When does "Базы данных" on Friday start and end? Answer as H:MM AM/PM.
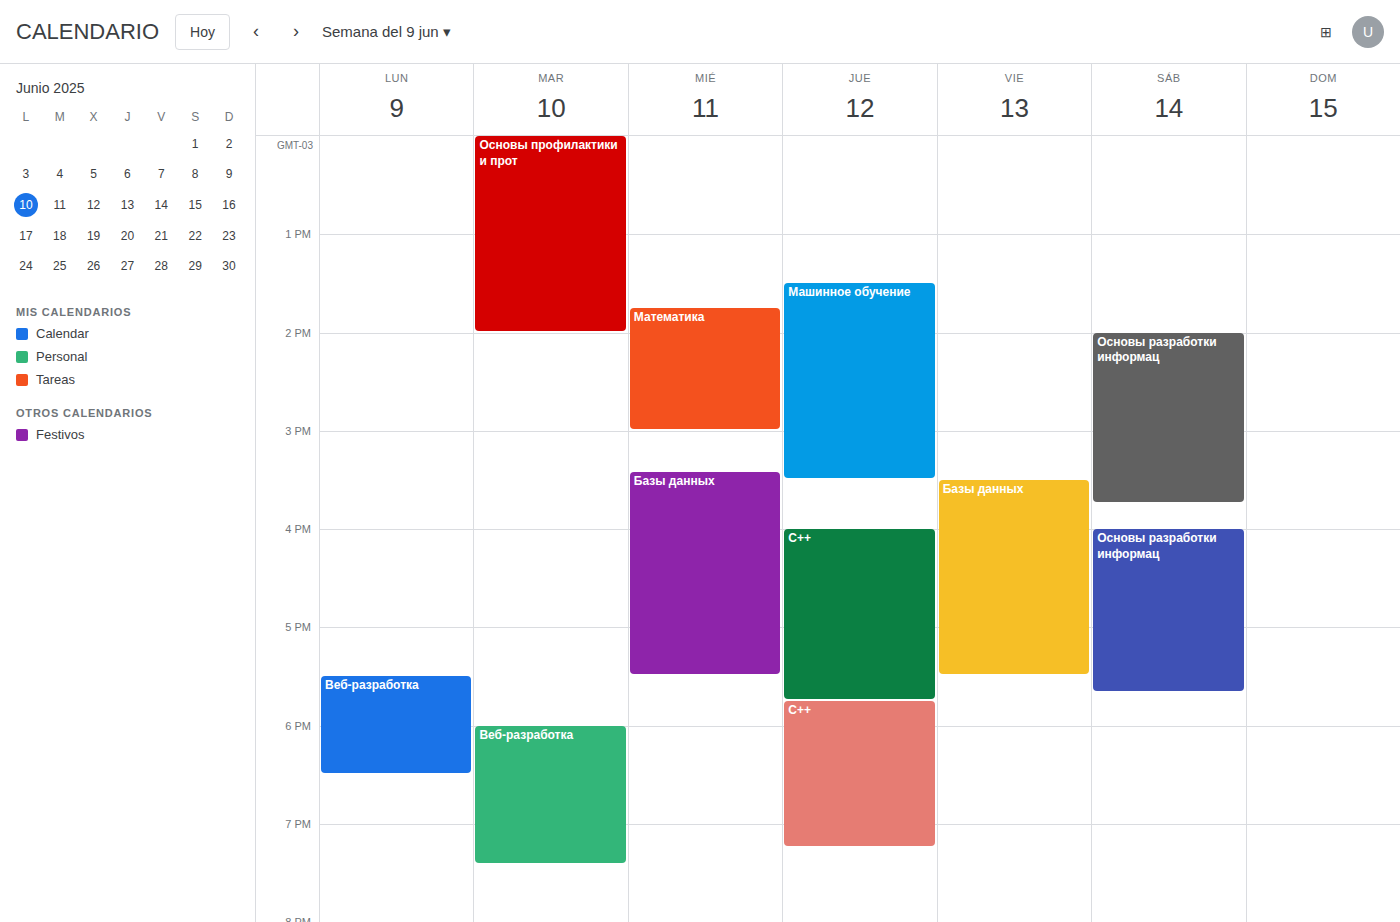
3:30 PM to 5:30 PM